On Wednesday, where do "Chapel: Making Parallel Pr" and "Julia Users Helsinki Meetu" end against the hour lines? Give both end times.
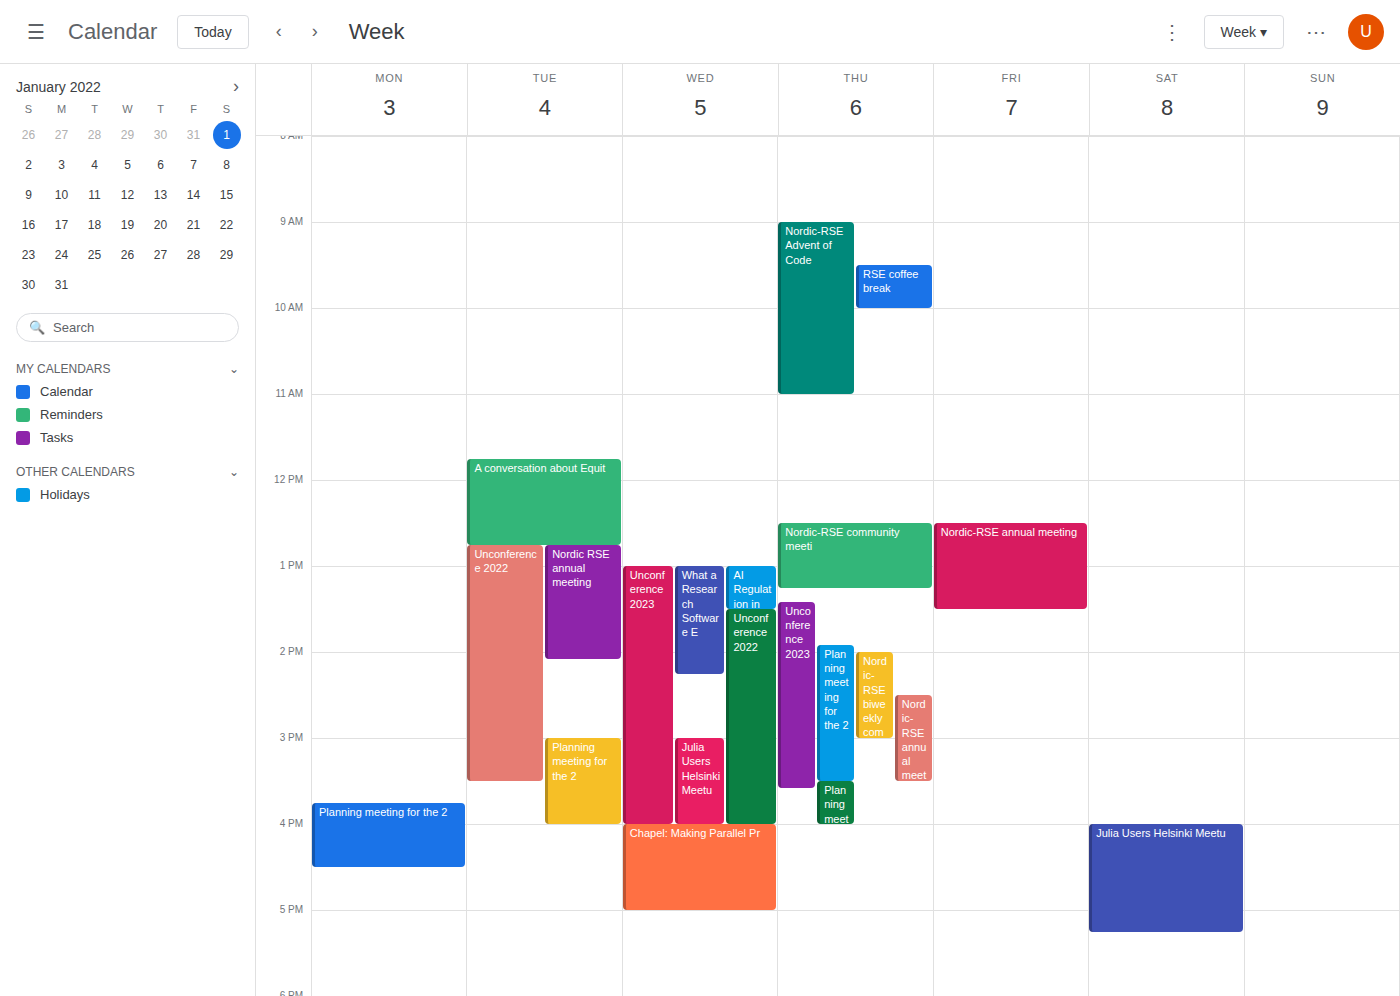
"Chapel: Making Parallel Pr": 5:00 PM, exactly on the 5 PM line. "Julia Users Helsinki Meetu": 4:00 PM, exactly on the 4 PM line.